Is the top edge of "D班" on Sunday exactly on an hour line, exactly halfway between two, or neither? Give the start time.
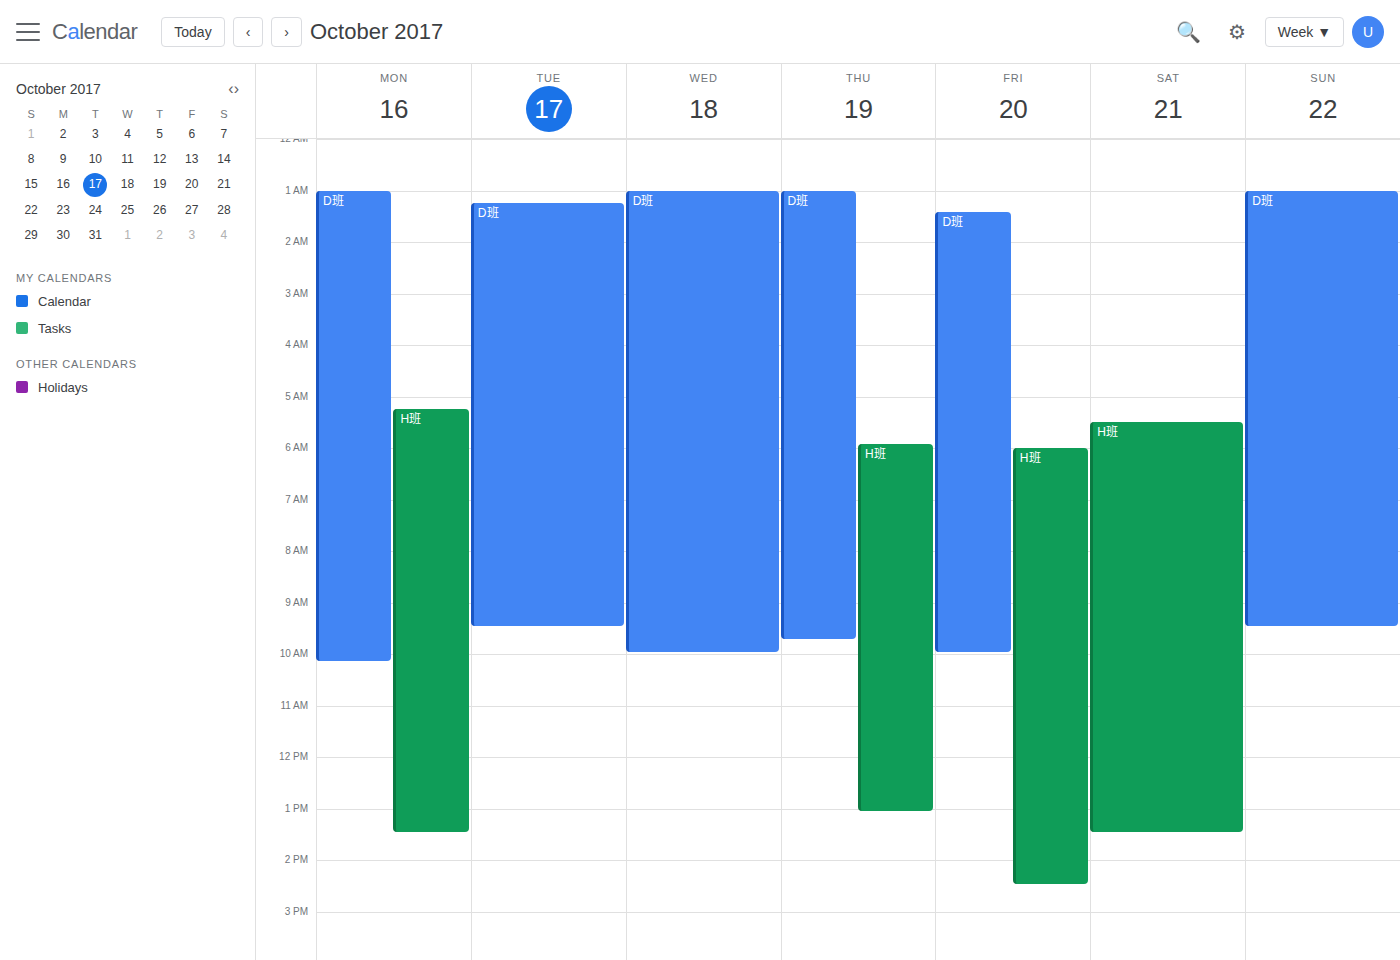
1:00 AM -- exactly on the 1 AM line.